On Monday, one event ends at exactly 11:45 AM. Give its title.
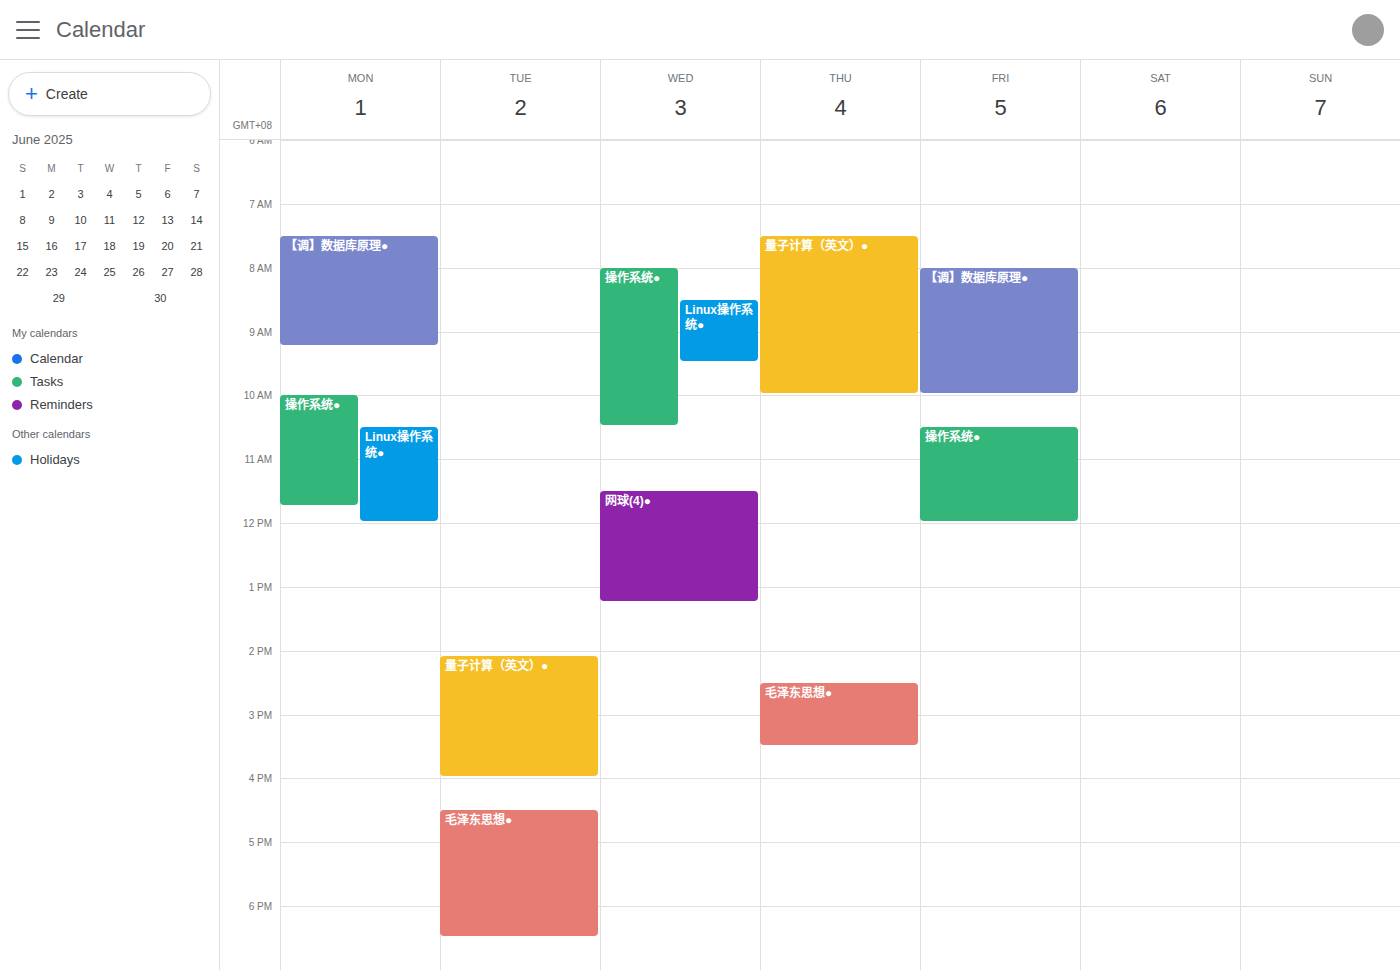
"操作系统●"